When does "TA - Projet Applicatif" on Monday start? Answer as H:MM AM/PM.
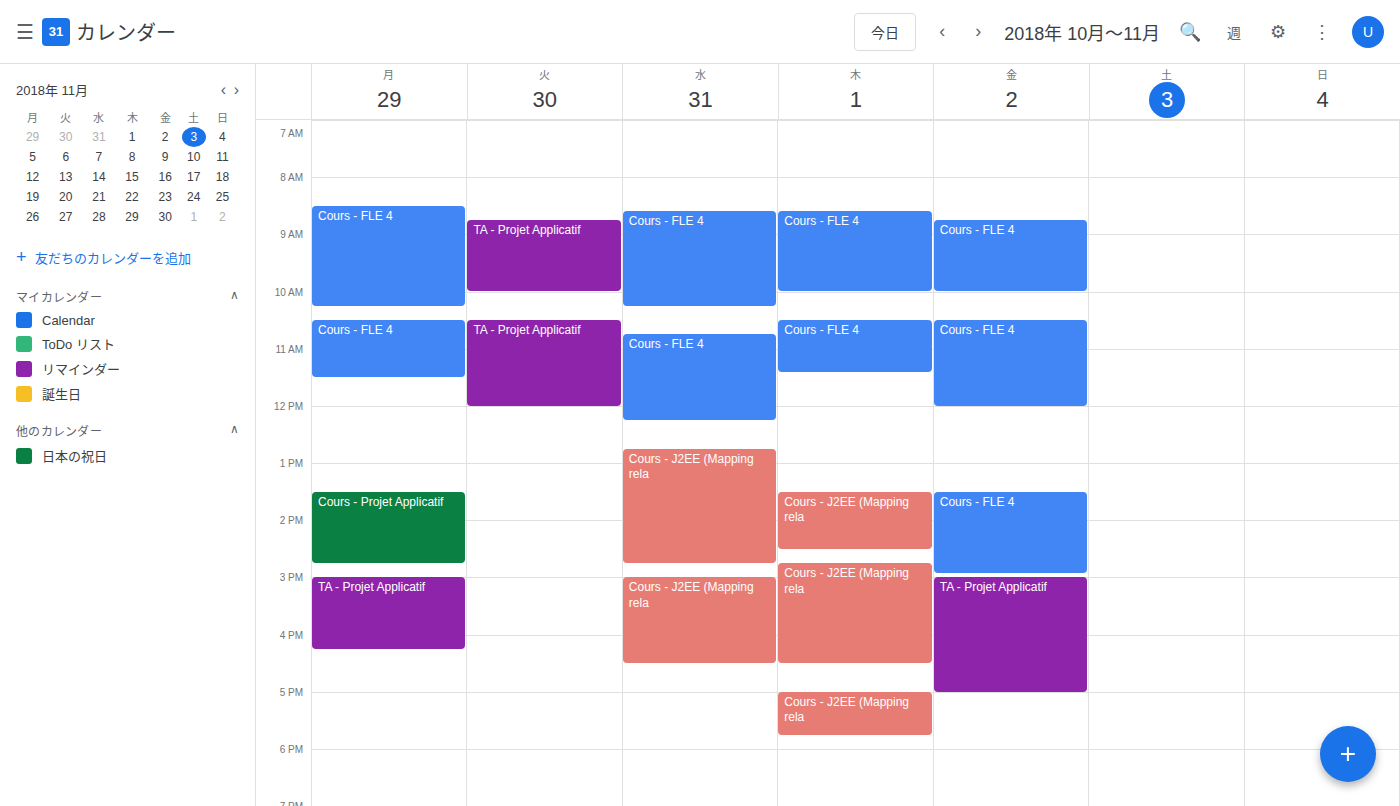
3:00 PM